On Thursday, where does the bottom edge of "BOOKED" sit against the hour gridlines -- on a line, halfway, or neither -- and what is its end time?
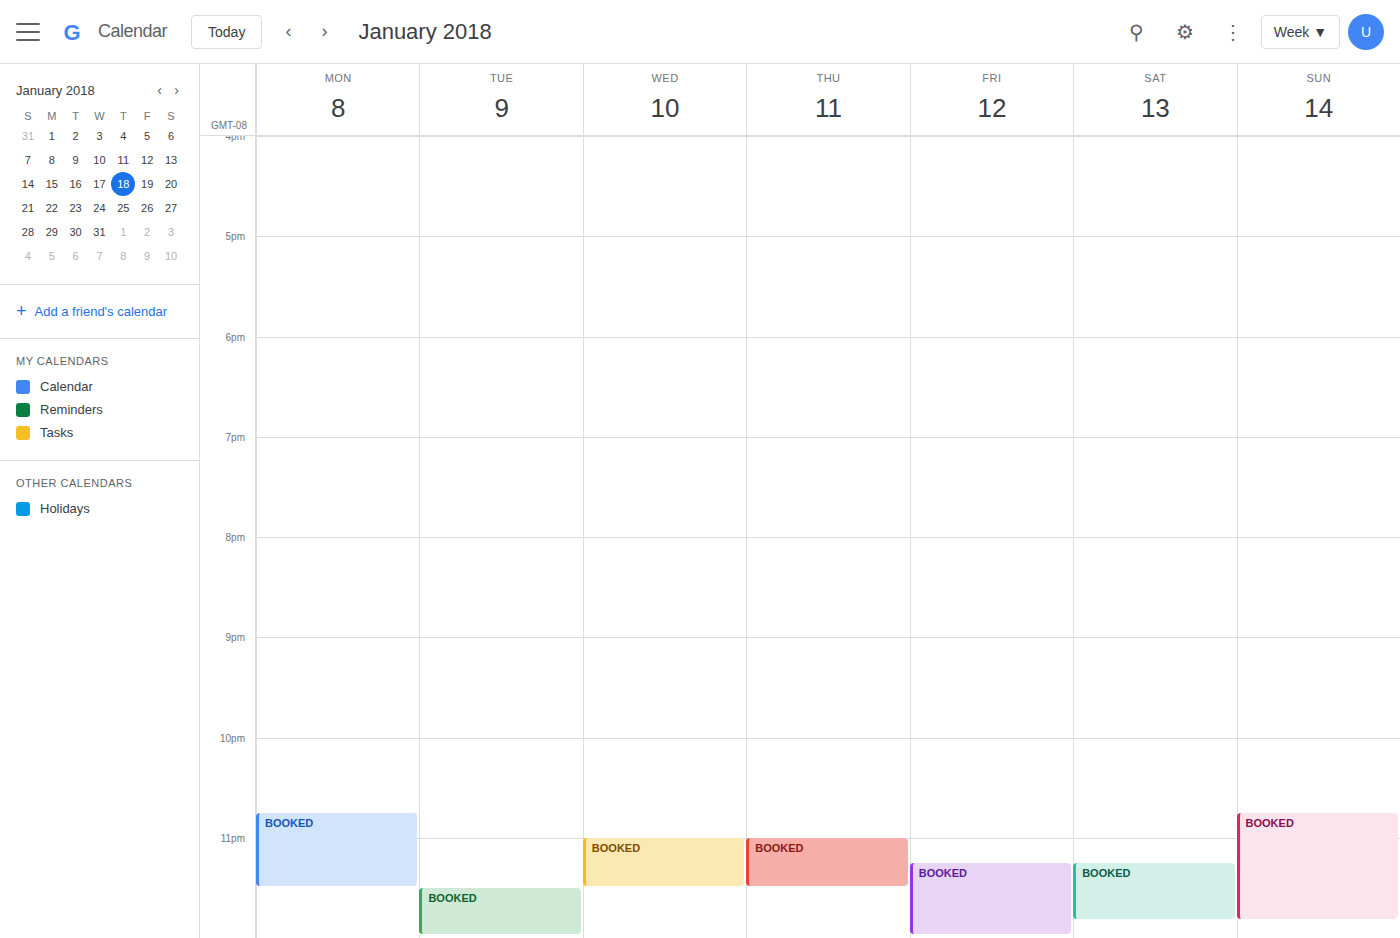
11:30 PM -- halfway between the 11 PM and 12 AM lines.